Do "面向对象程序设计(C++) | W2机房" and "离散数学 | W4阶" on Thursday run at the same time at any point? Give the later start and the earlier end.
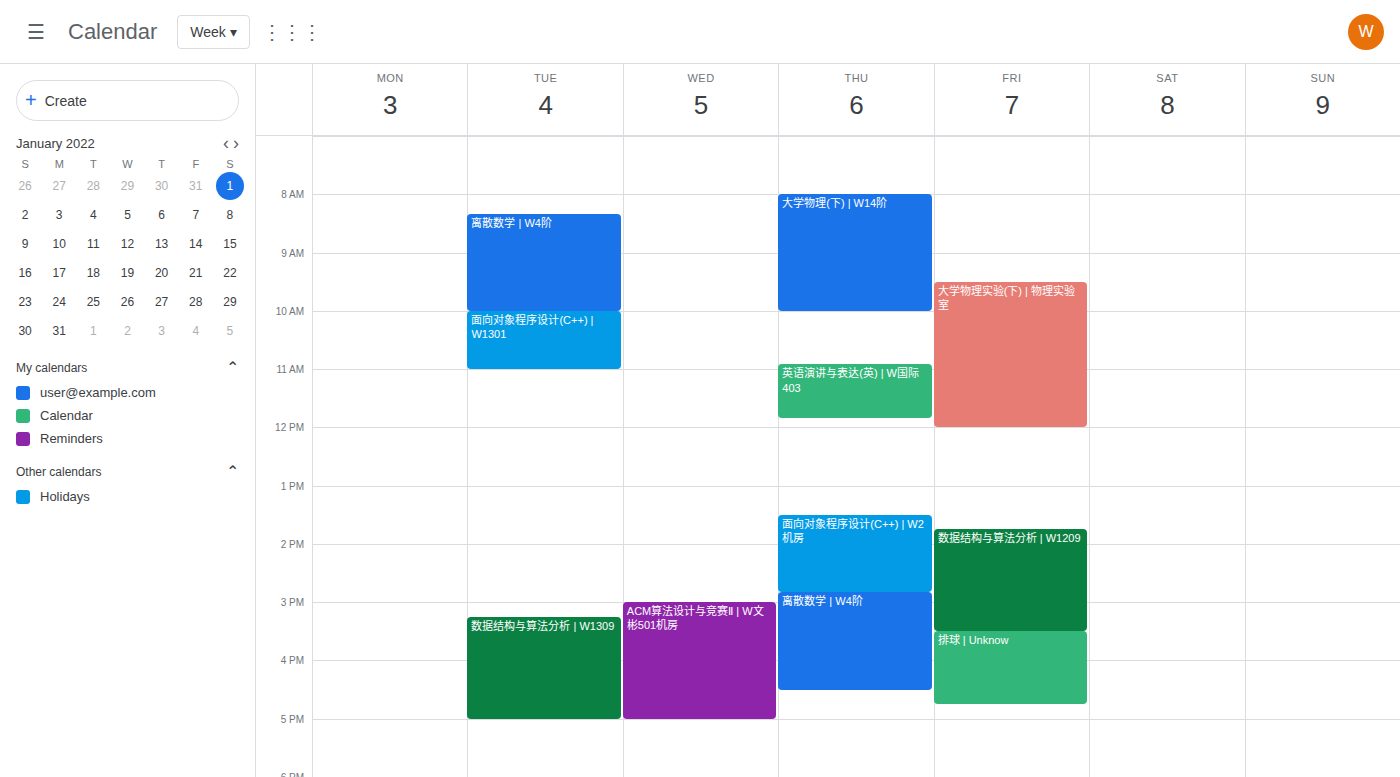
"面向对象程序设计(C++) | W2机房" ends at 2:50 PM, exactly when "离散数学 | W4阶" starts -- they touch but do not overlap.